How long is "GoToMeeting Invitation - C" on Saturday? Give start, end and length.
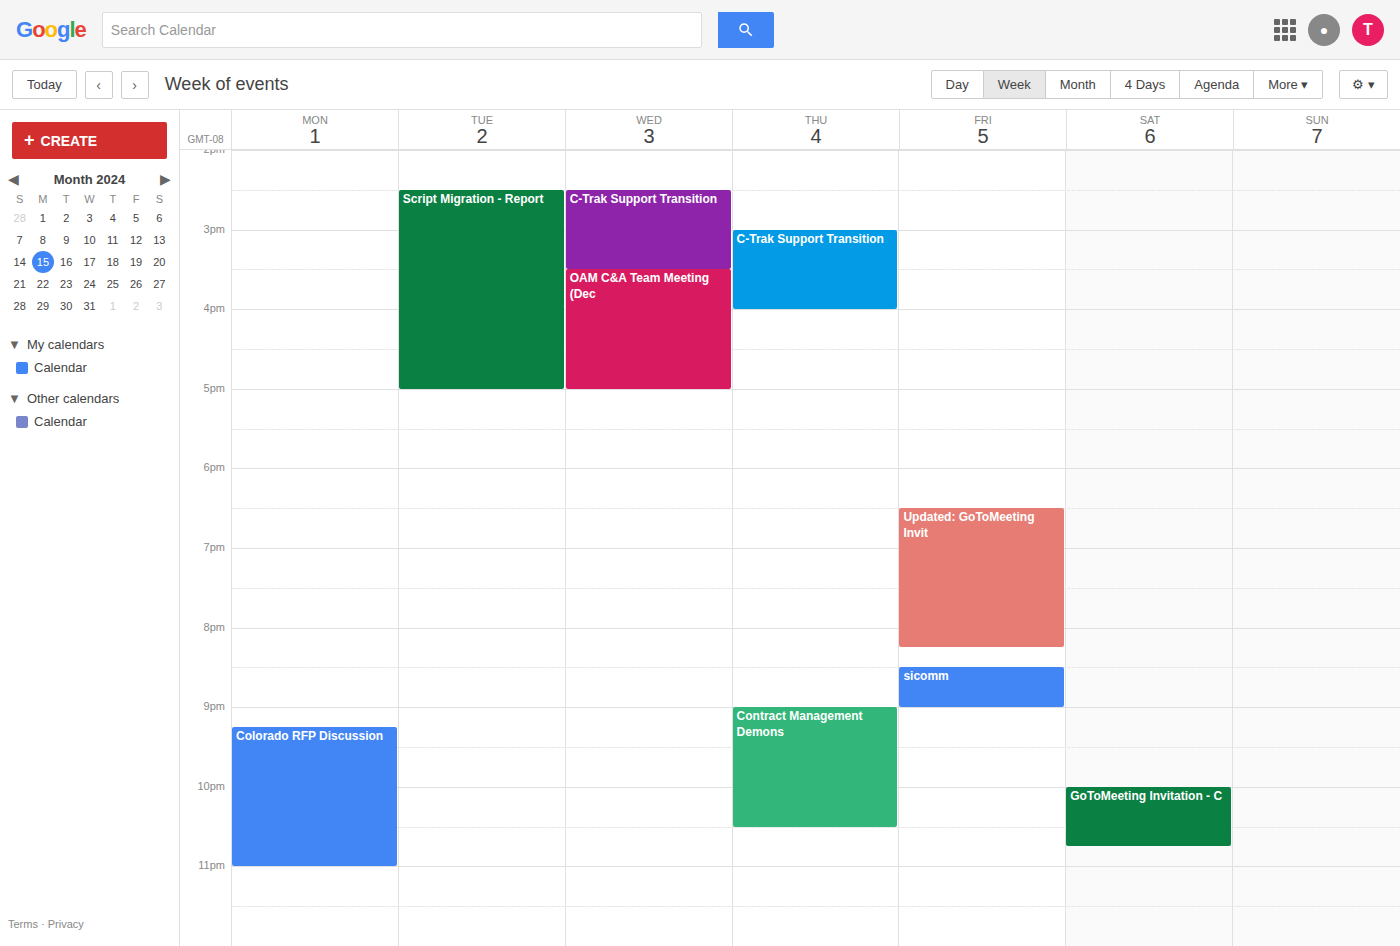
10:00 PM to 10:45 PM, 45 minutes